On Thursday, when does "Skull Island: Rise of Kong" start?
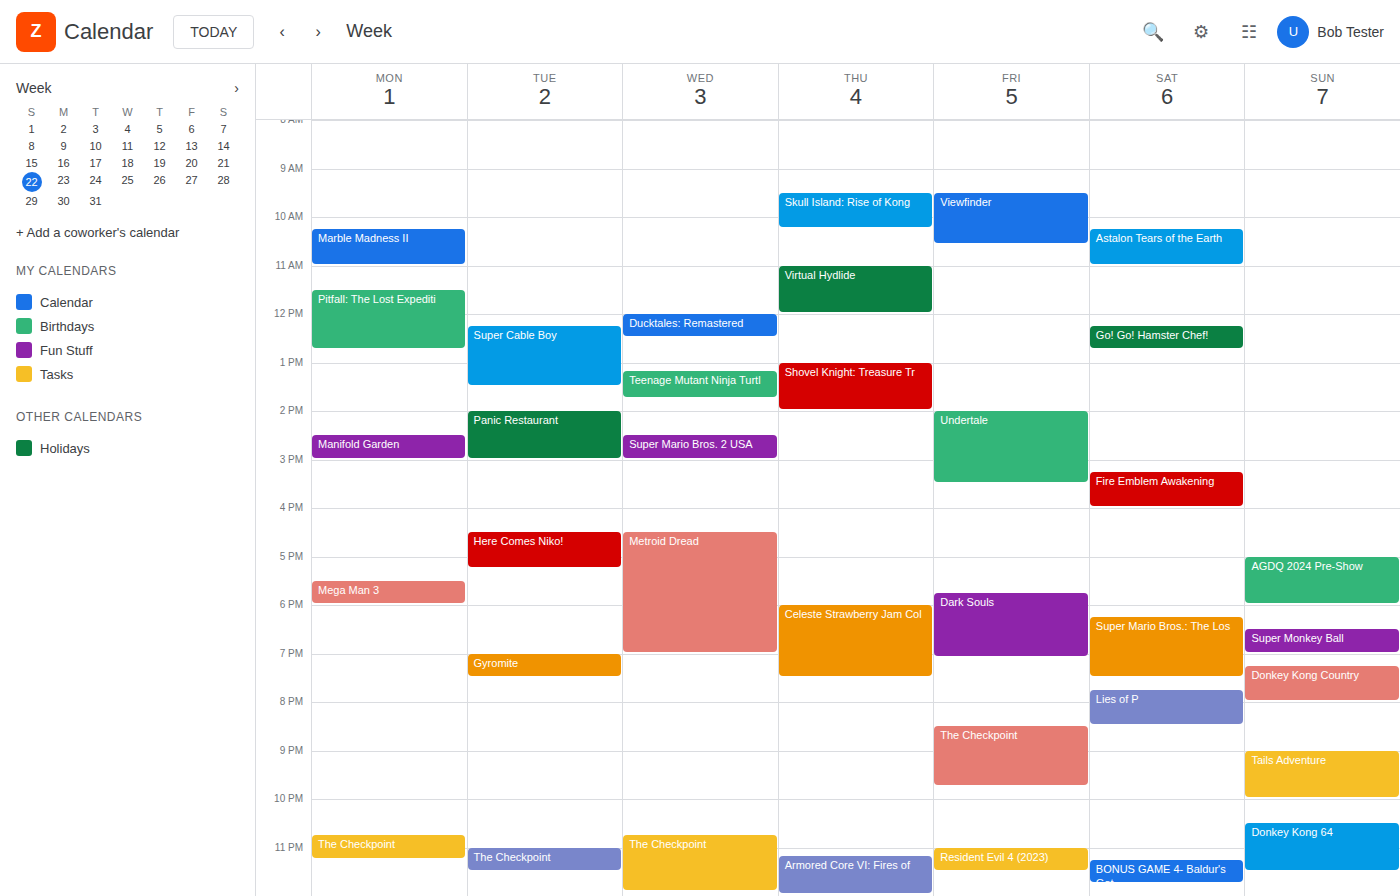
9:30 AM